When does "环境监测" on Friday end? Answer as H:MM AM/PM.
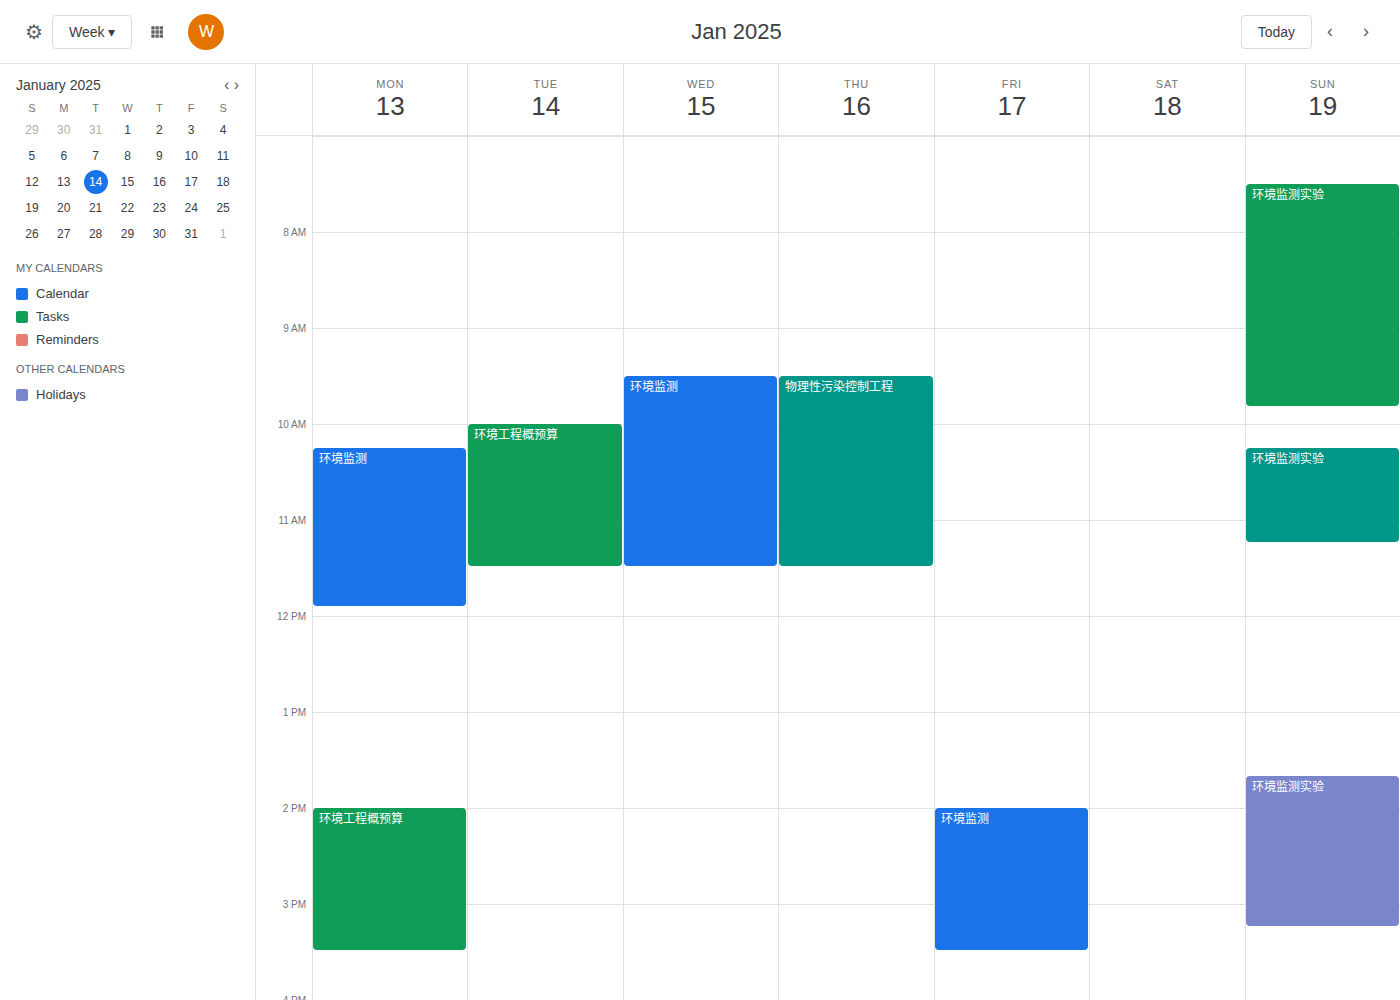
3:30 PM